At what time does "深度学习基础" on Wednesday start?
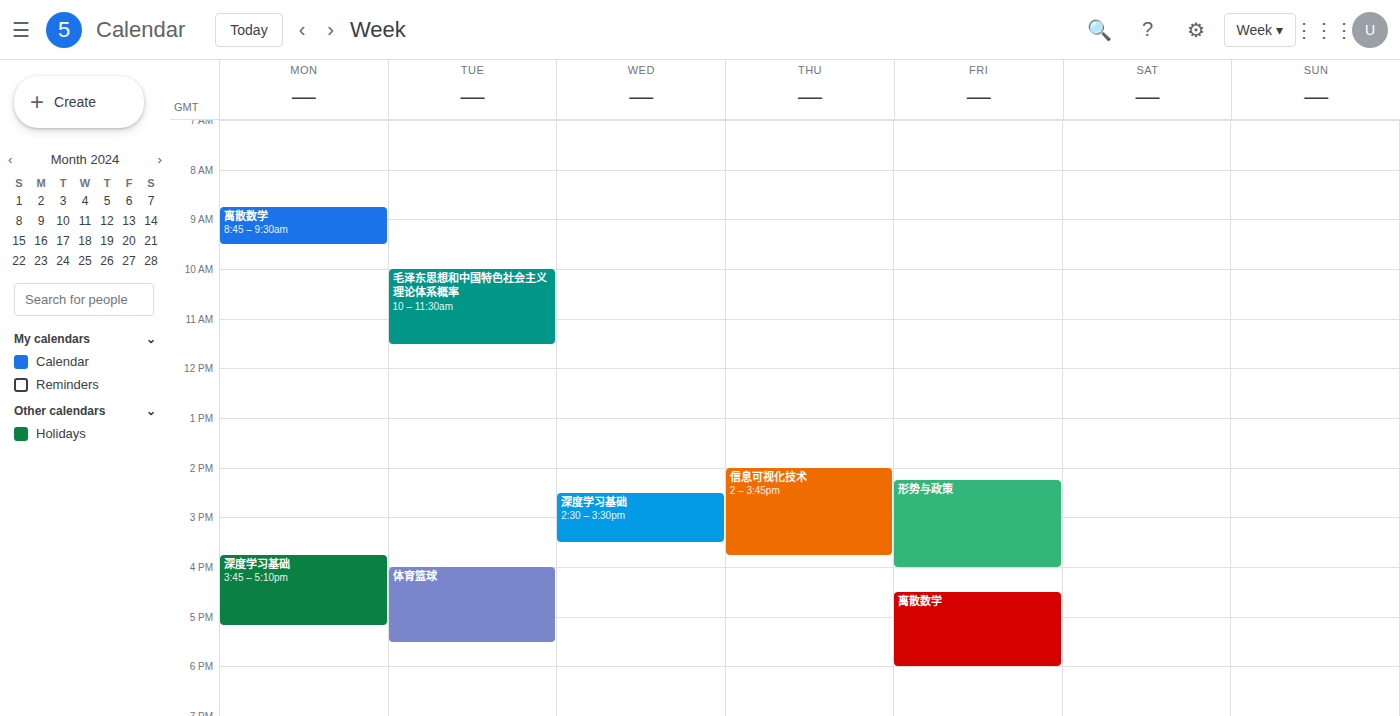
14:30